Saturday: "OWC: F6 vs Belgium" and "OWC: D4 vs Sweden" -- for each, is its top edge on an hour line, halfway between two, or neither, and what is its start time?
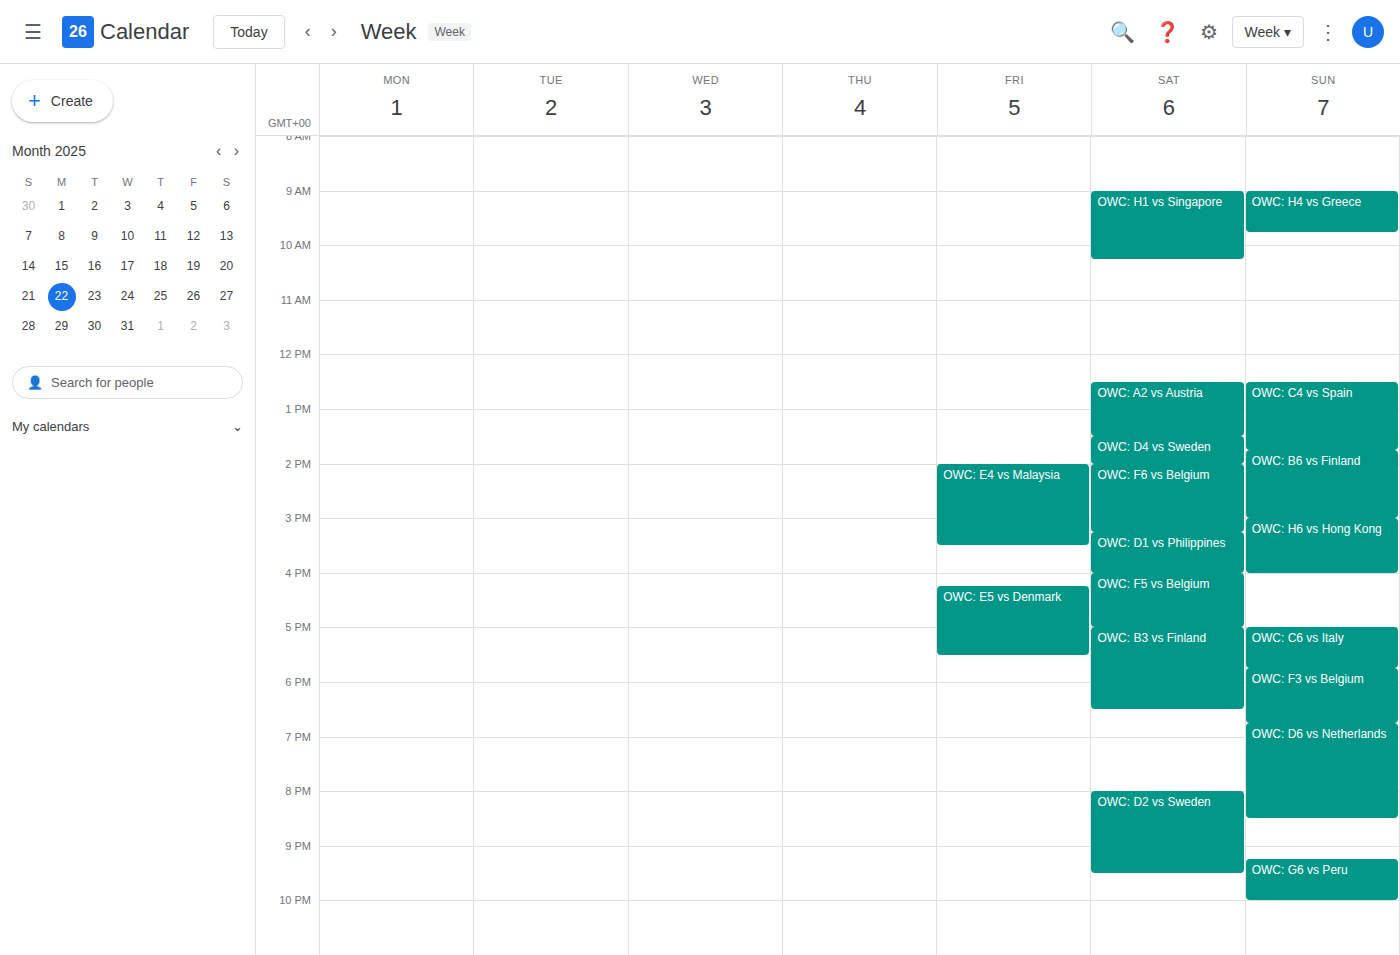
"OWC: F6 vs Belgium": 2:00 PM, exactly on the 2 PM line. "OWC: D4 vs Sweden": 1:30 PM, halfway between the 1 PM and 2 PM lines.